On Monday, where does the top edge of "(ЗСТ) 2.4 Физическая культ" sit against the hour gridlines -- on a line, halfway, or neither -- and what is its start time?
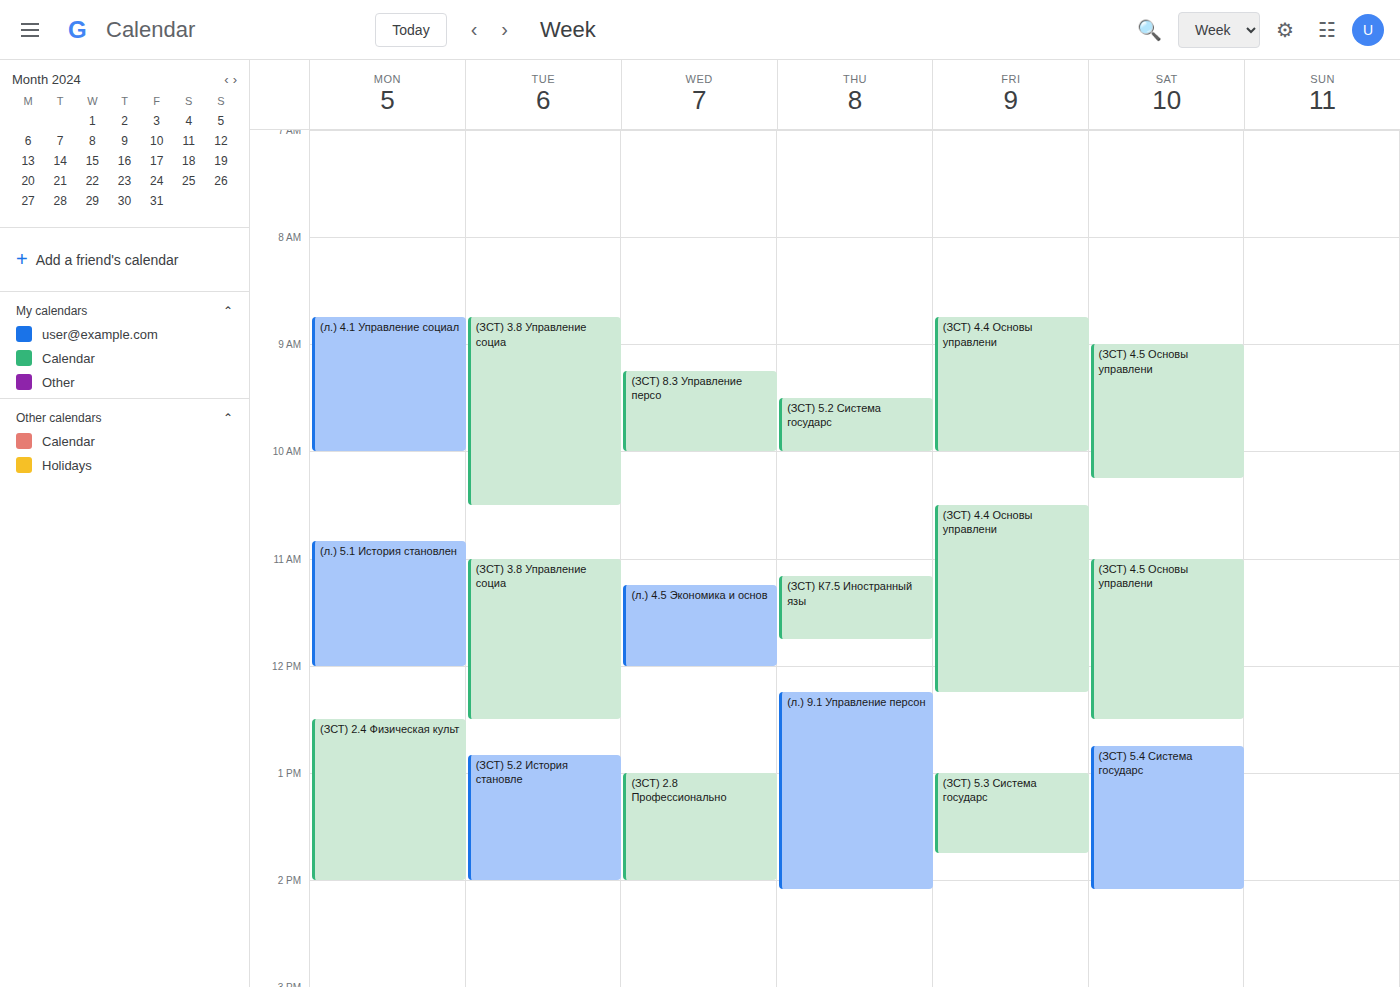
12:30 PM -- halfway between the 12 PM and 1 PM lines.